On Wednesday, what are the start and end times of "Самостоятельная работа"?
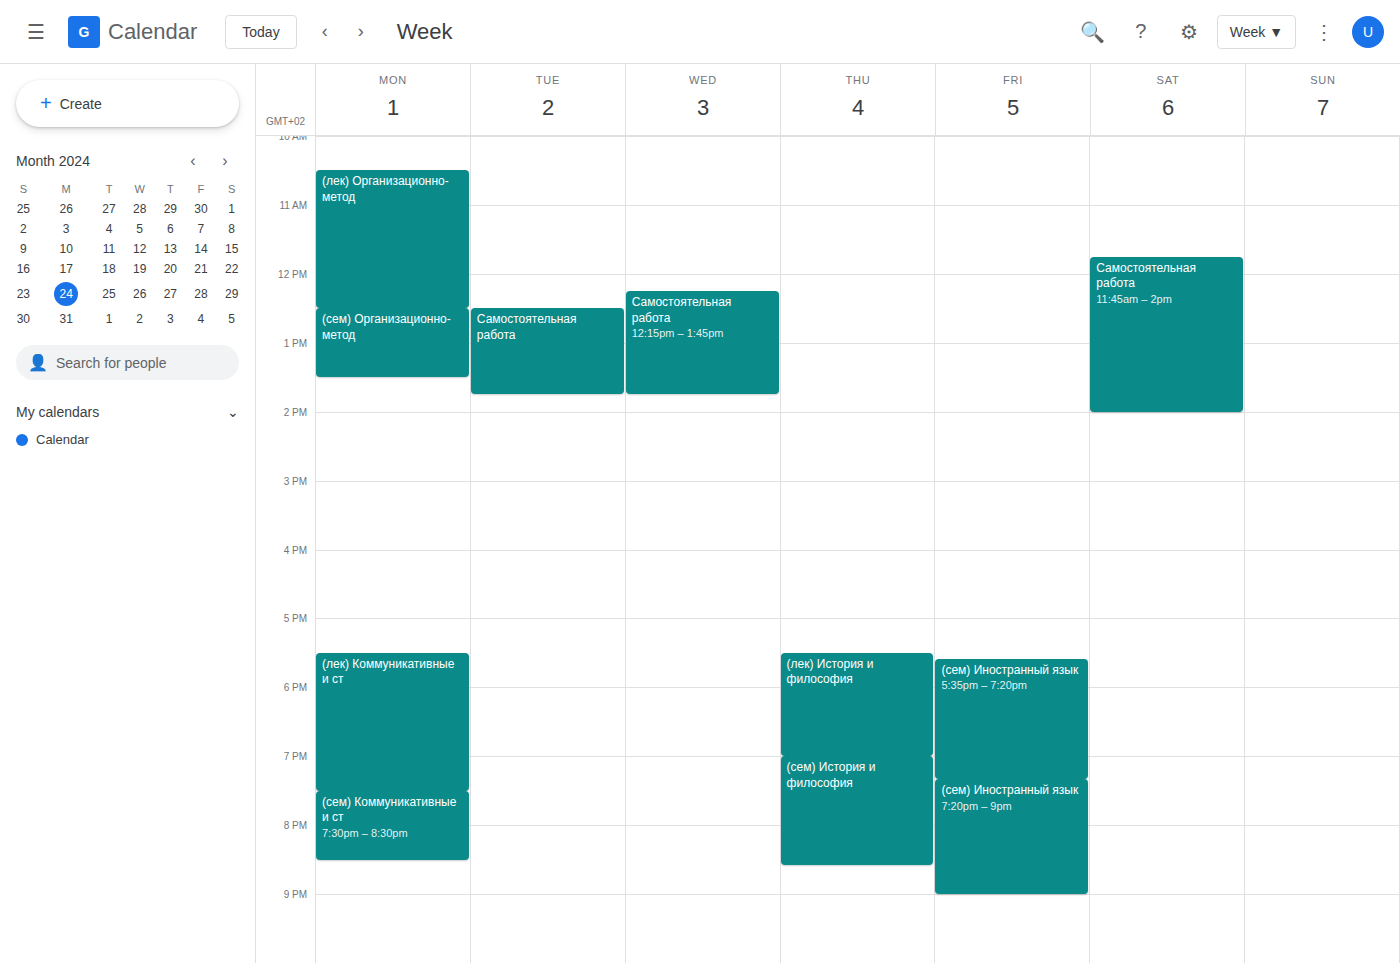
12:15 PM to 1:45 PM